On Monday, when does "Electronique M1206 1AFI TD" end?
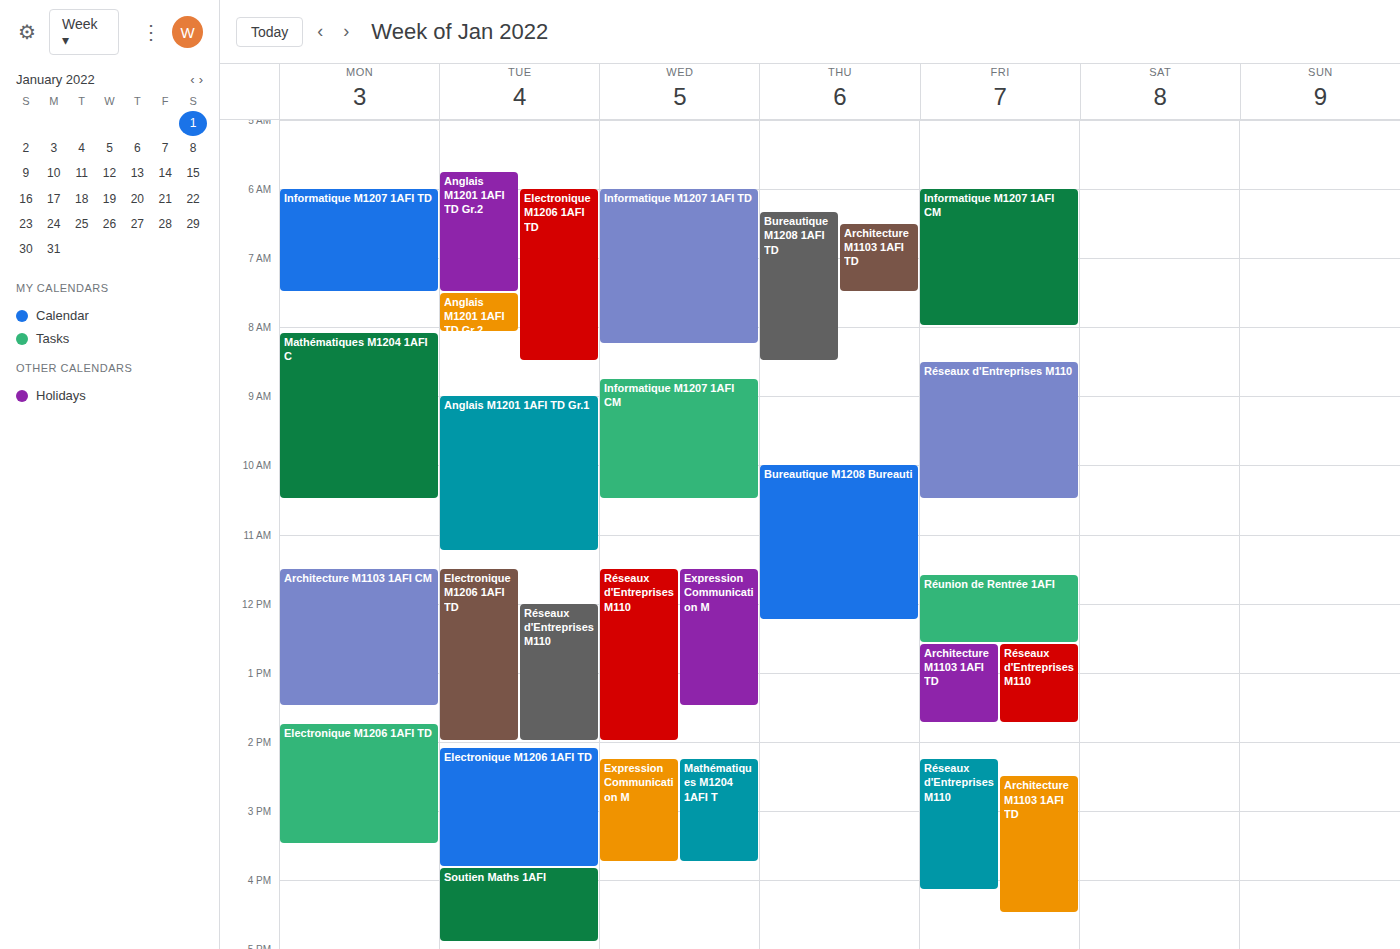
3:30 PM